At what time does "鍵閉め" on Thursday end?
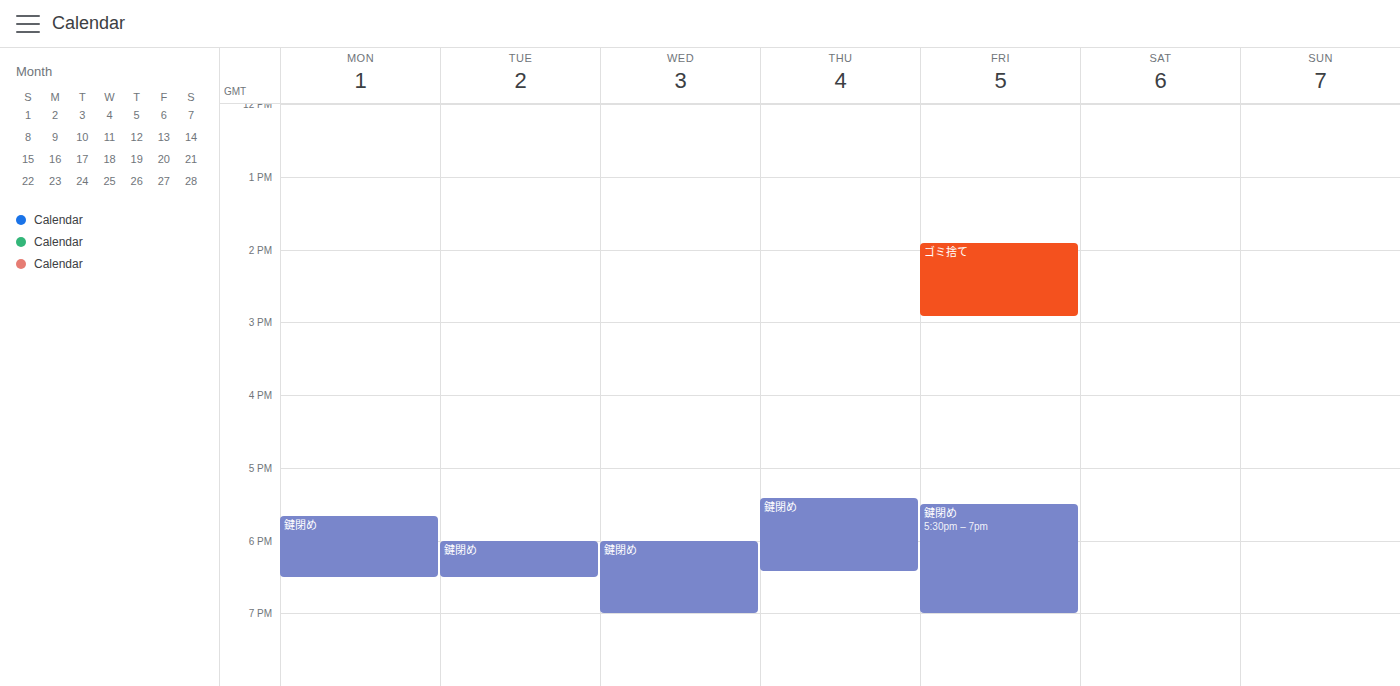
18:25